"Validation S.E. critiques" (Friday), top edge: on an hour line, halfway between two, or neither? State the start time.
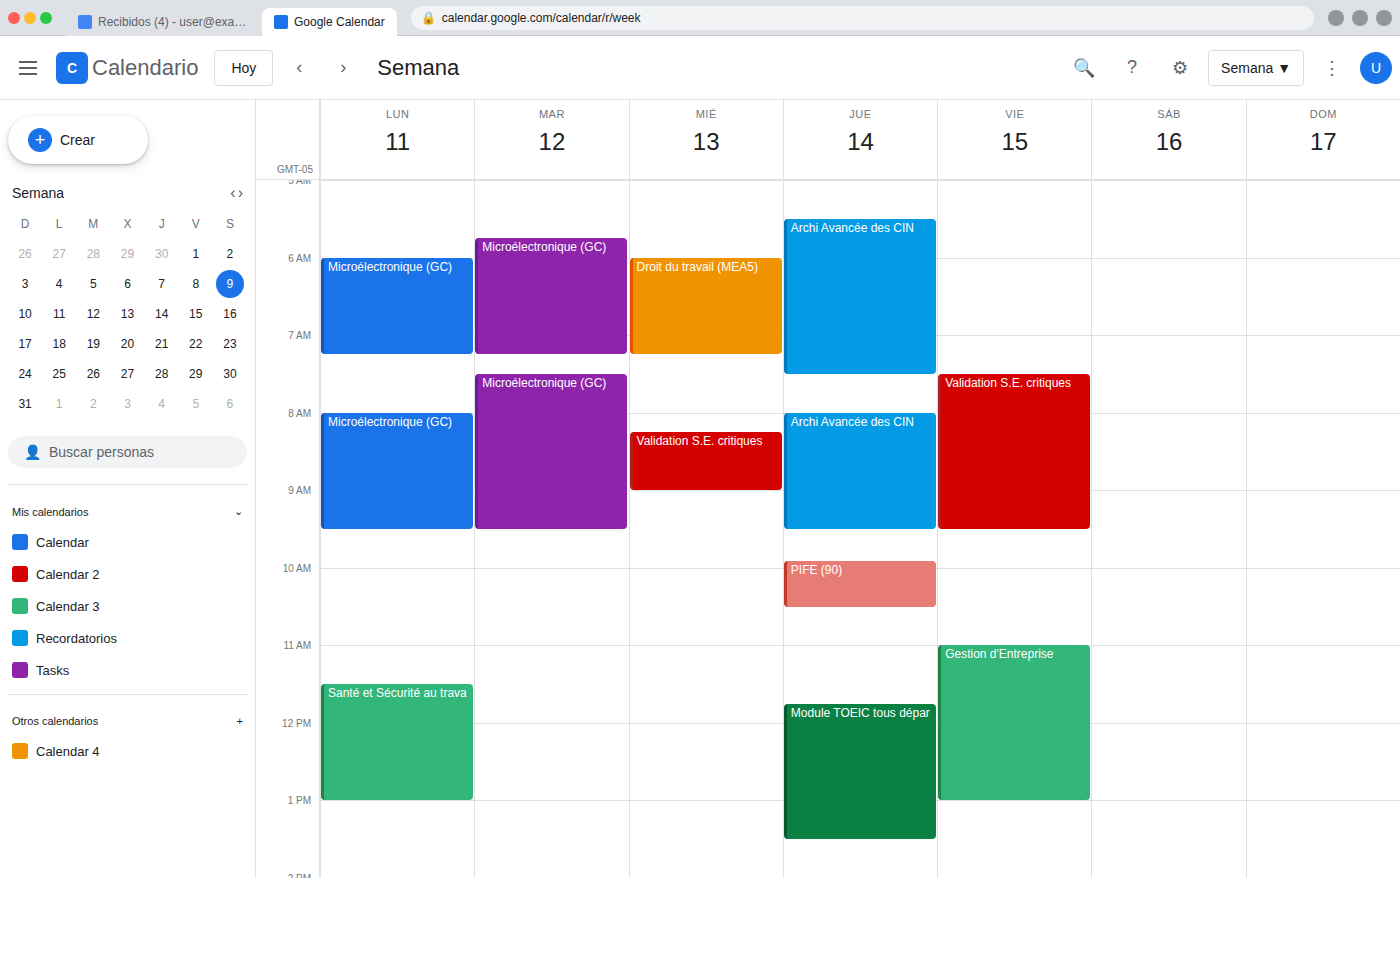
7:30 AM -- halfway between the 7 AM and 8 AM lines.